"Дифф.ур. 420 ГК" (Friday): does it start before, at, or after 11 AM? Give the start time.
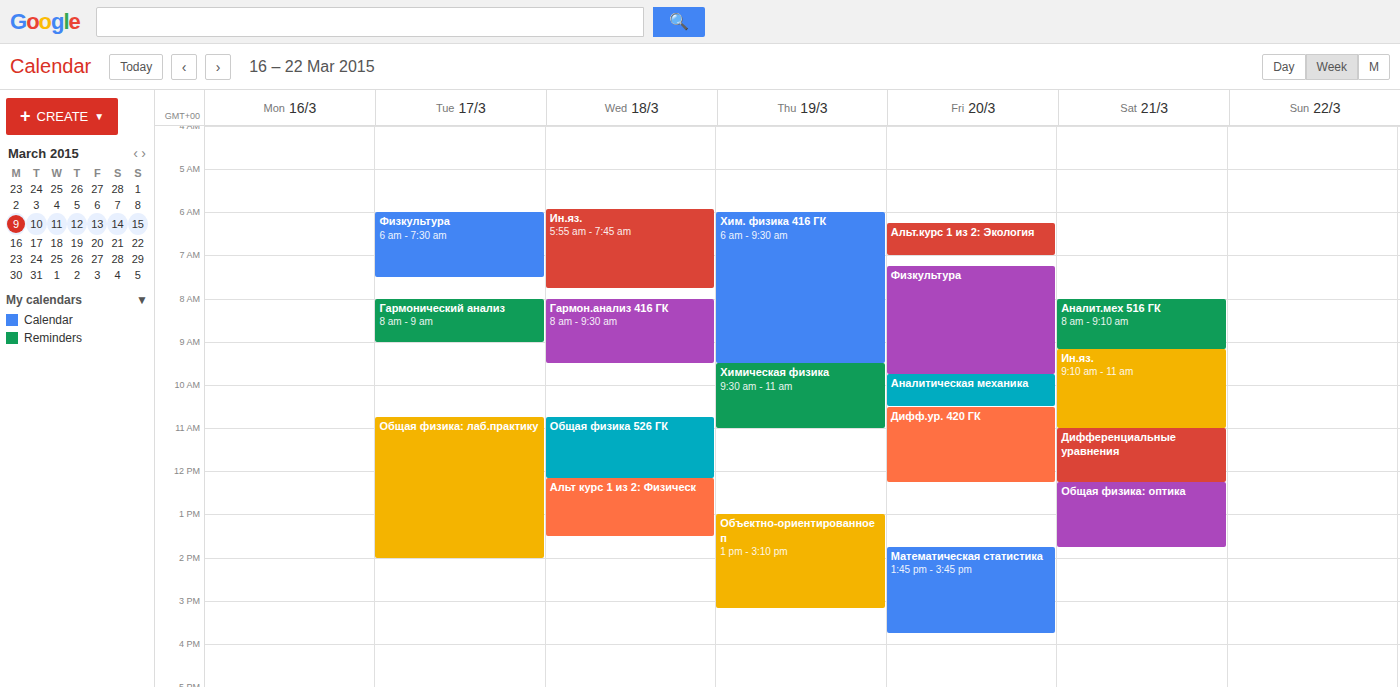
10:30 AM -- before 11 AM, 30 minutes above the 11 AM line.